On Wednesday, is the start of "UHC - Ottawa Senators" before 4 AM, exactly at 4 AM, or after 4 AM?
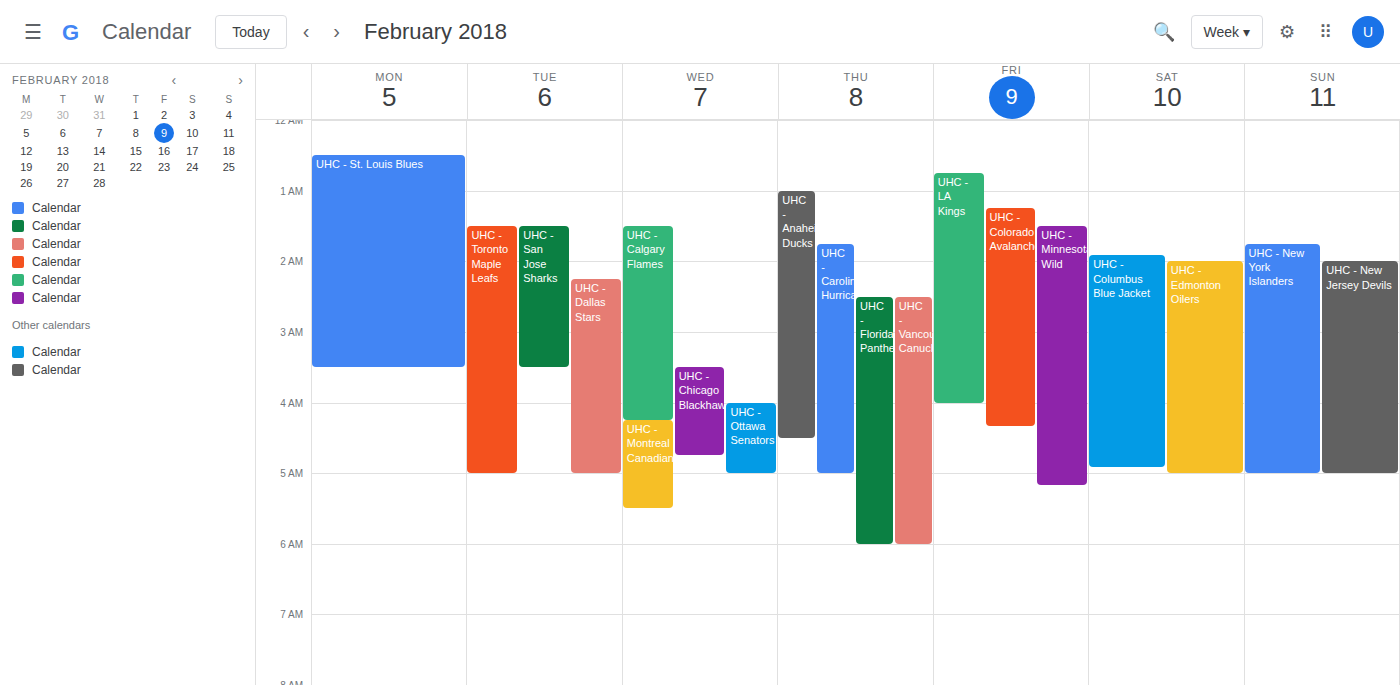
4:00 AM -- exactly at 4 AM, on the 4 AM line.